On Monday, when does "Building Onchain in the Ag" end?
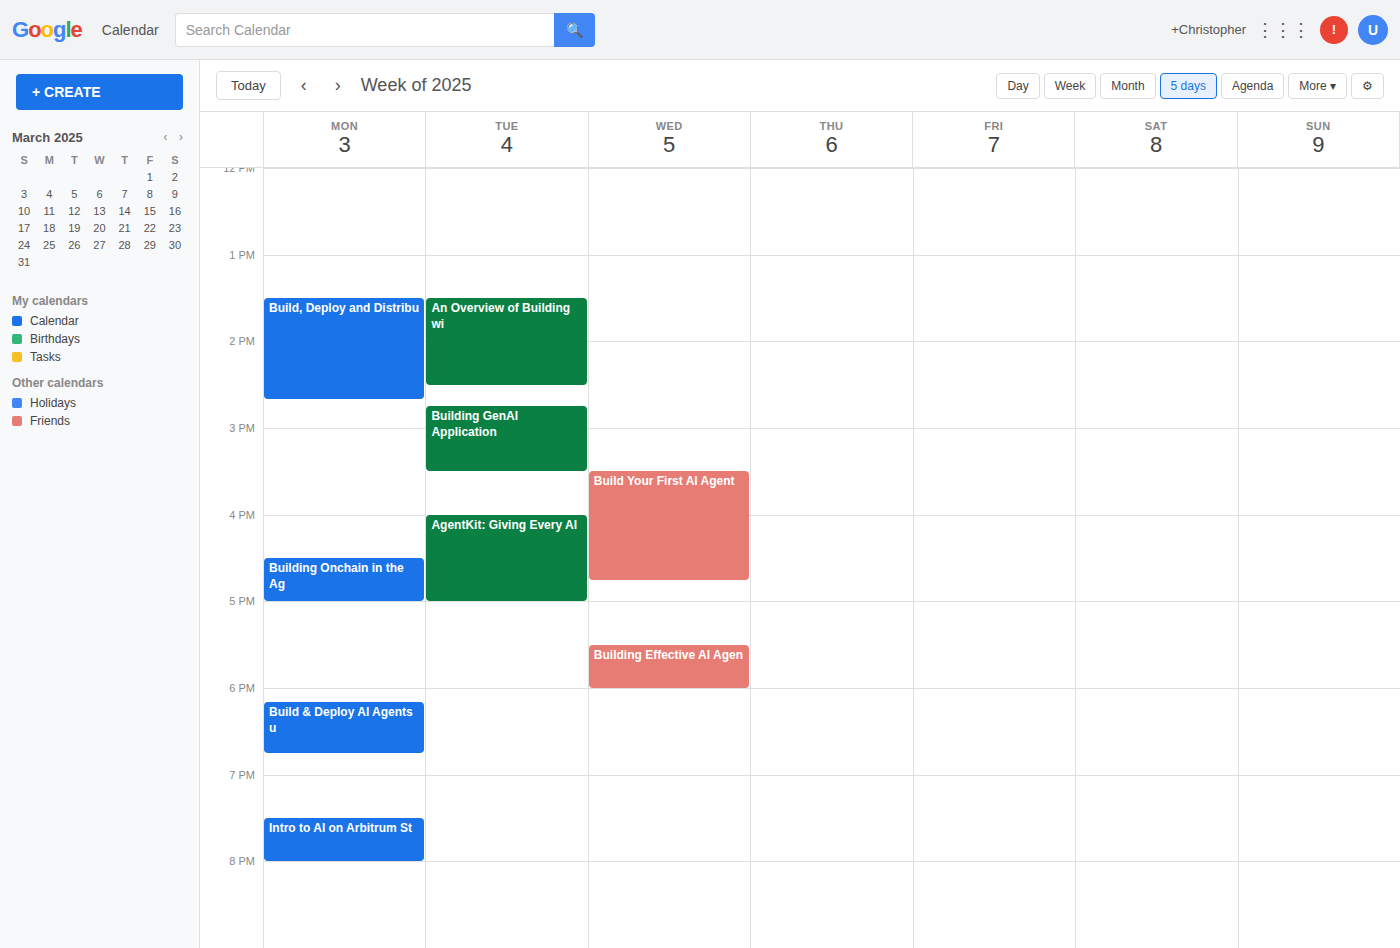
5:00 PM